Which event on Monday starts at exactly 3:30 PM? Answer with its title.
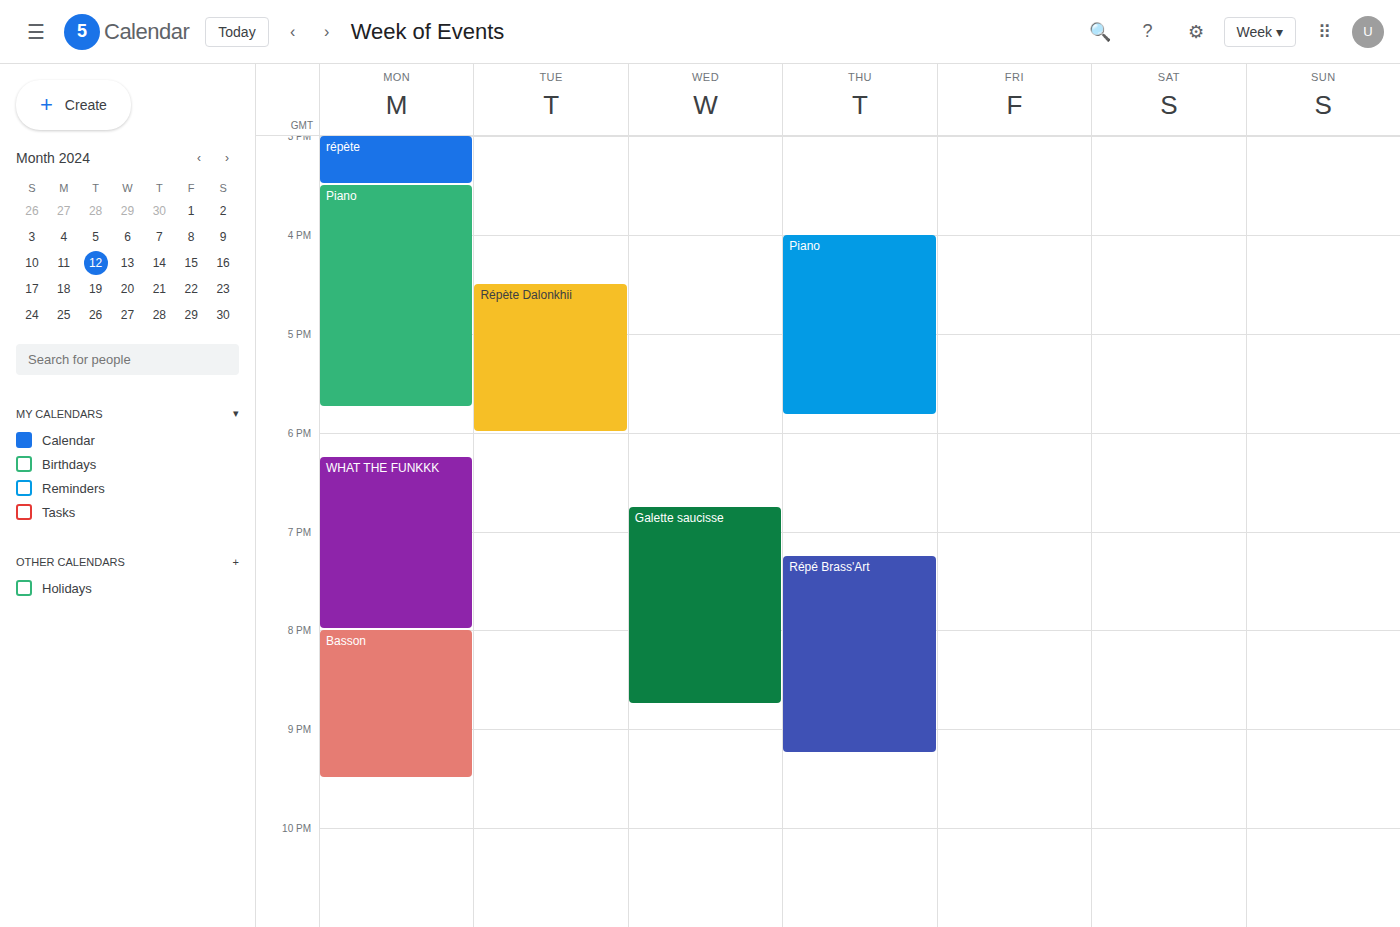
"Piano"